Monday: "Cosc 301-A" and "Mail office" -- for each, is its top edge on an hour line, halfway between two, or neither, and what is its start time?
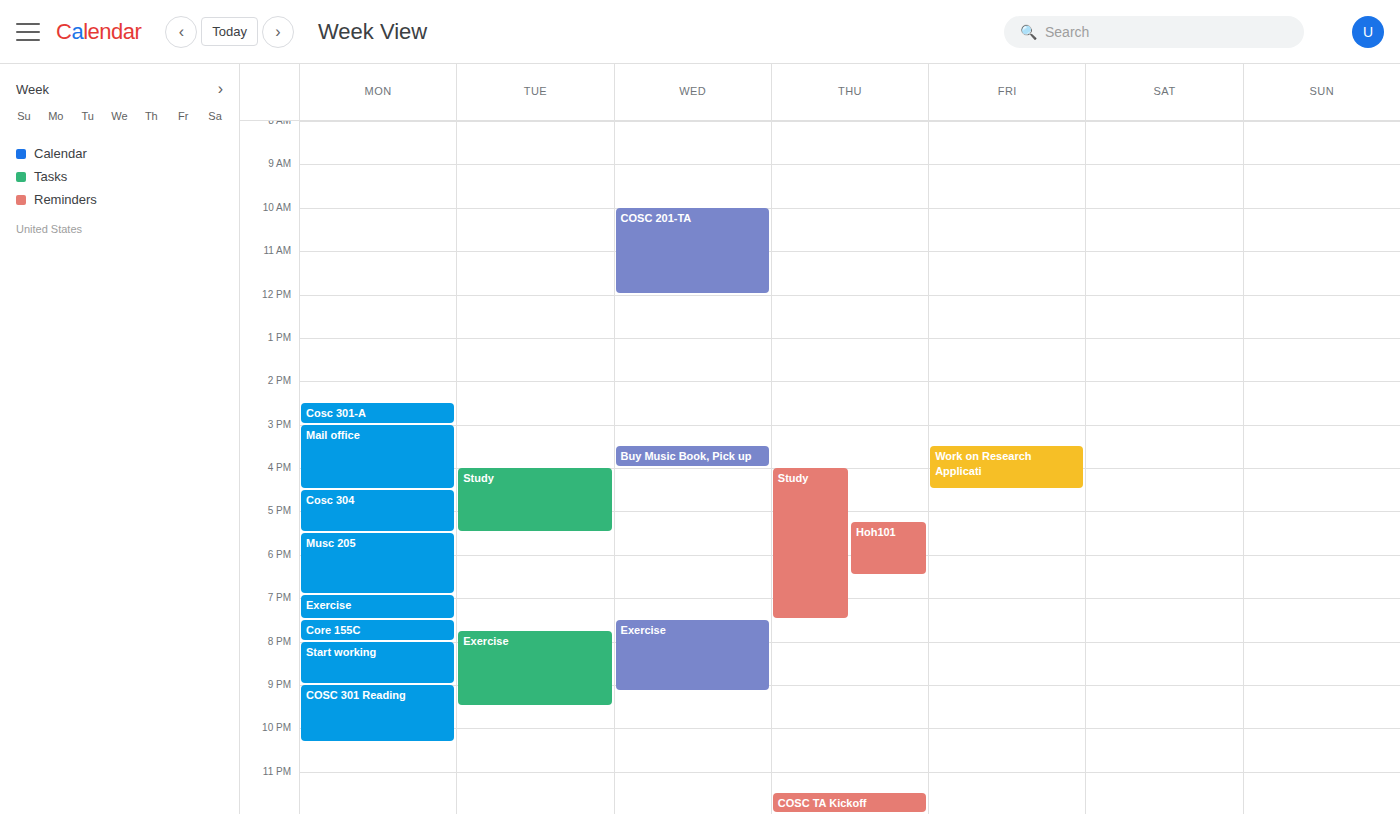
"Cosc 301-A": 2:30 PM, halfway between the 2 PM and 3 PM lines. "Mail office": 3:00 PM, exactly on the 3 PM line.